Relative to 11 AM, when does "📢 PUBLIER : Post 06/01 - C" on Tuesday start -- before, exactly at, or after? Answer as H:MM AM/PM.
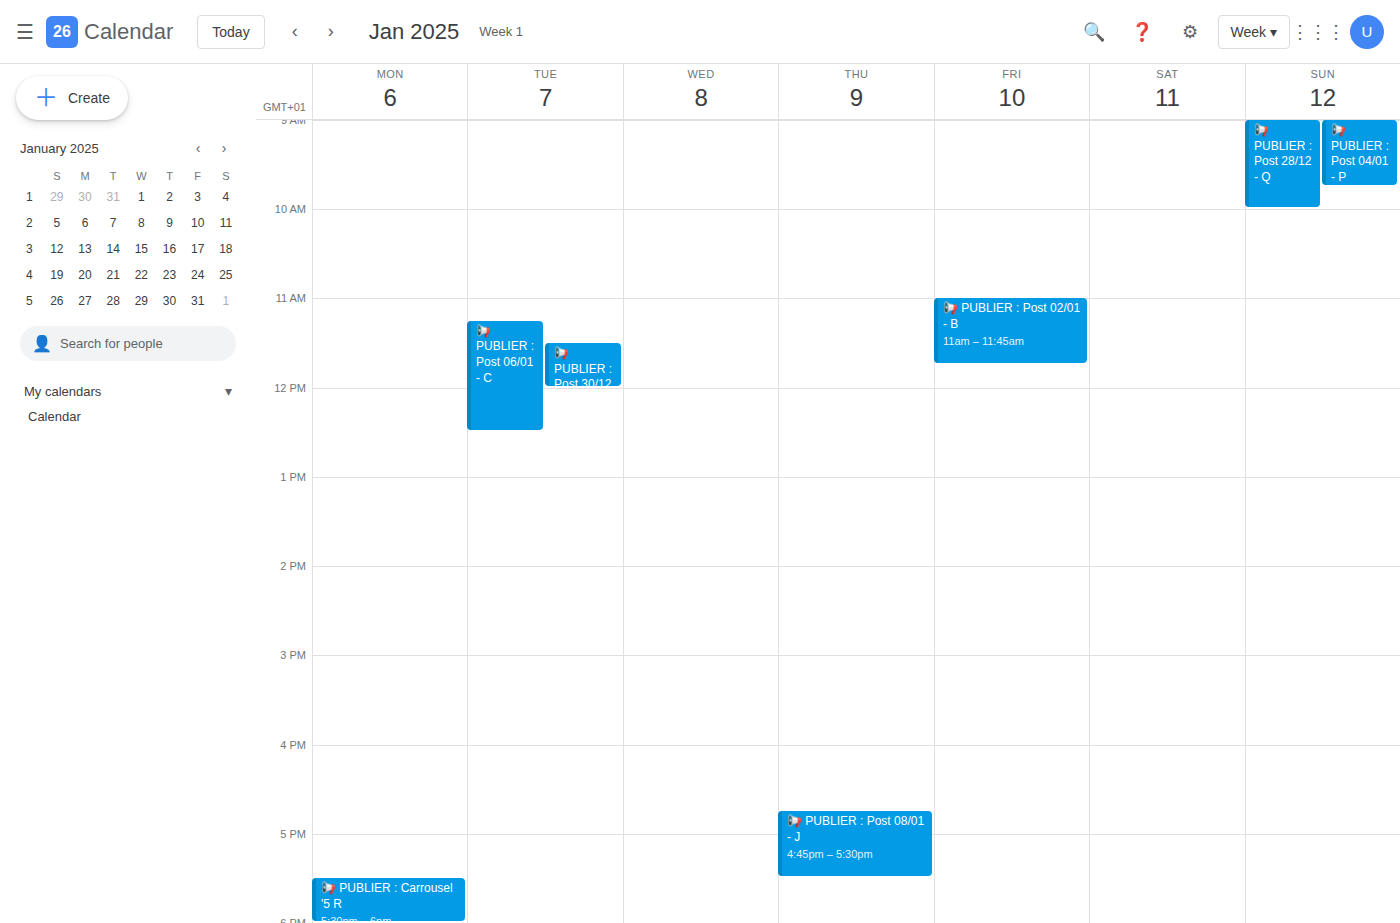
11:15 AM -- after 11 AM, 15 minutes below the 11 AM line.